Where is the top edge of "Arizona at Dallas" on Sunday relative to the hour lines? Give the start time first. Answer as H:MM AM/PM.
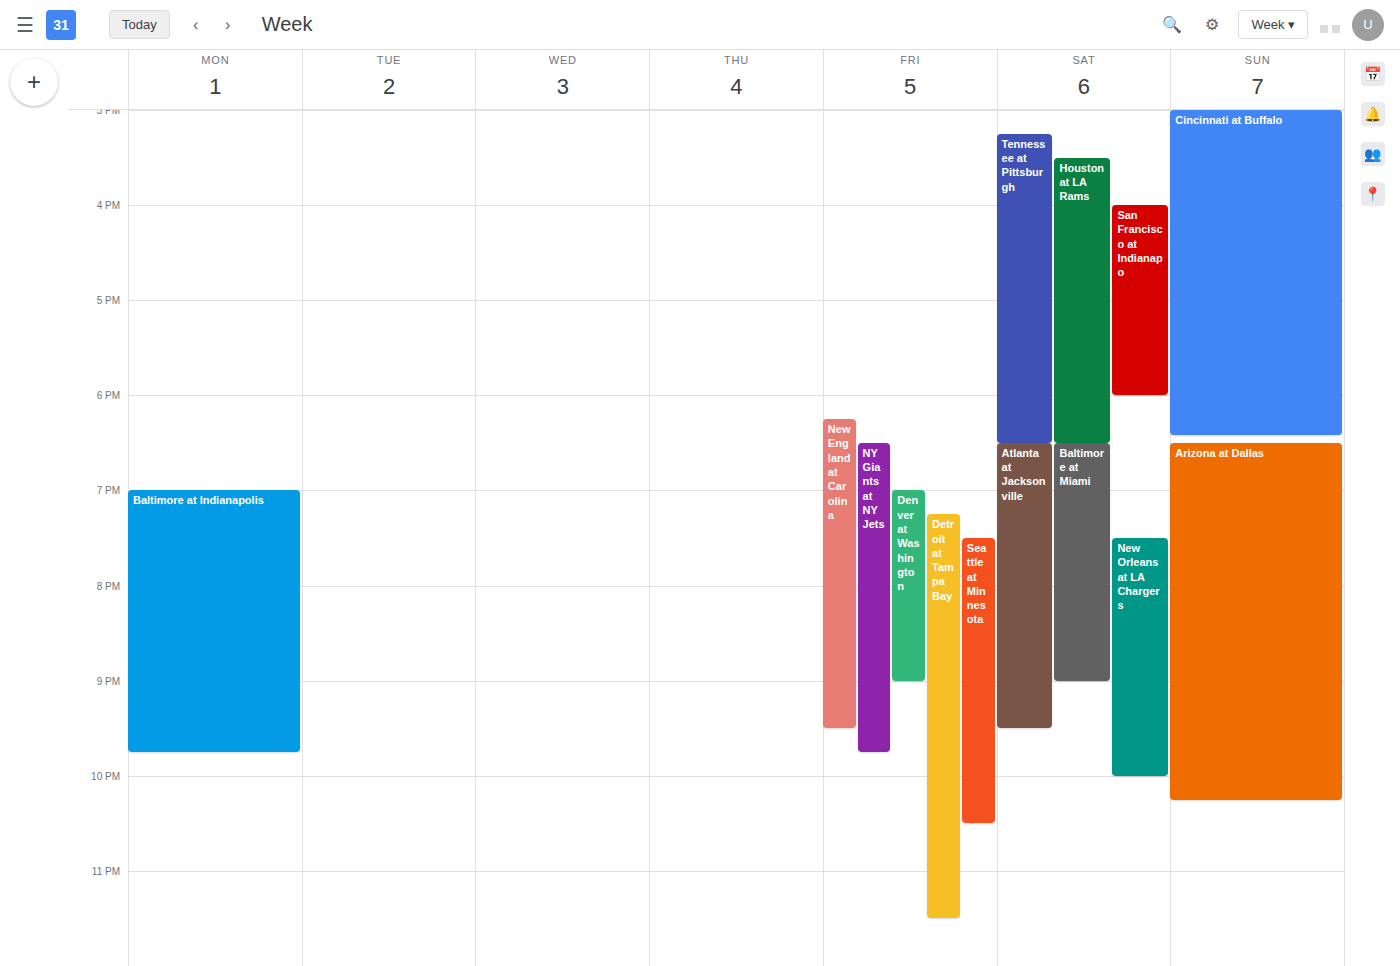
6:30 PM -- halfway between the 6 PM and 7 PM lines.